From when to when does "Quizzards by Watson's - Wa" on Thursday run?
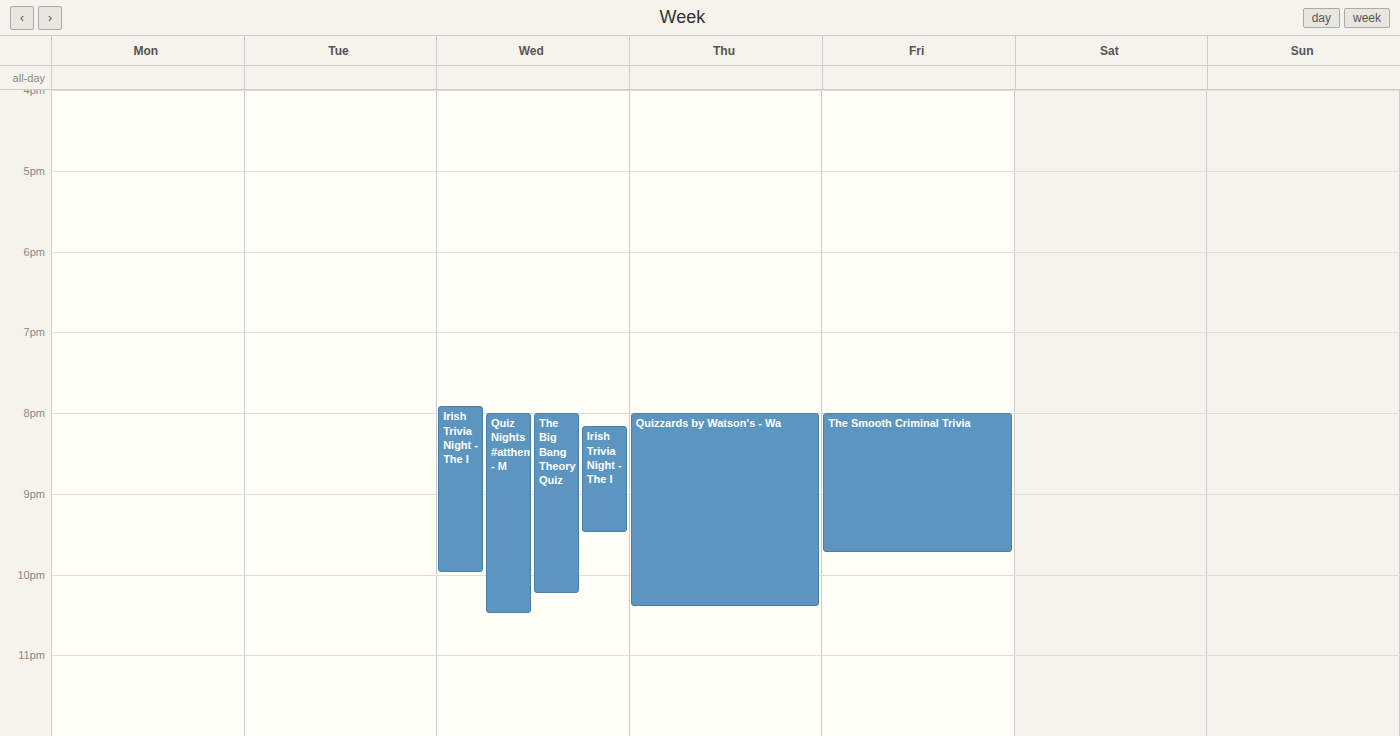
8:00 PM to 10:25 PM